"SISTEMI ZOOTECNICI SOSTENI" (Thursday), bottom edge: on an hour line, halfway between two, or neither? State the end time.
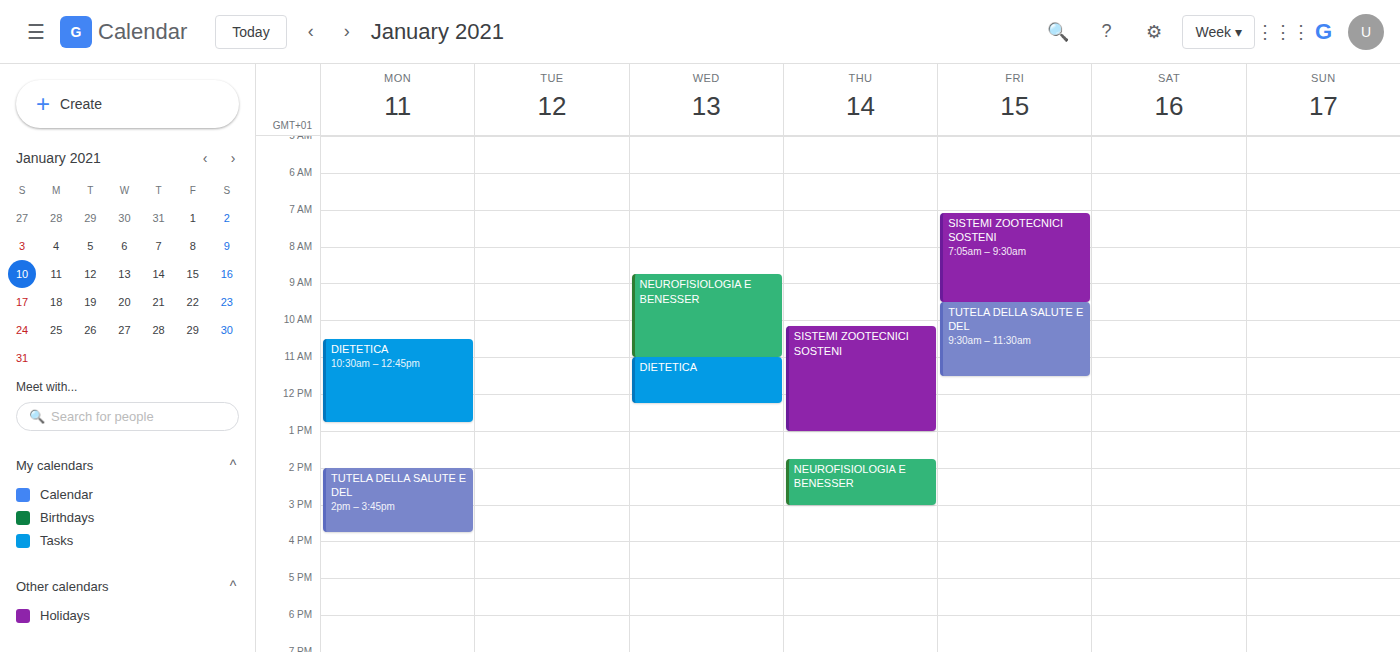
1:00 PM -- exactly on the 1 PM line.